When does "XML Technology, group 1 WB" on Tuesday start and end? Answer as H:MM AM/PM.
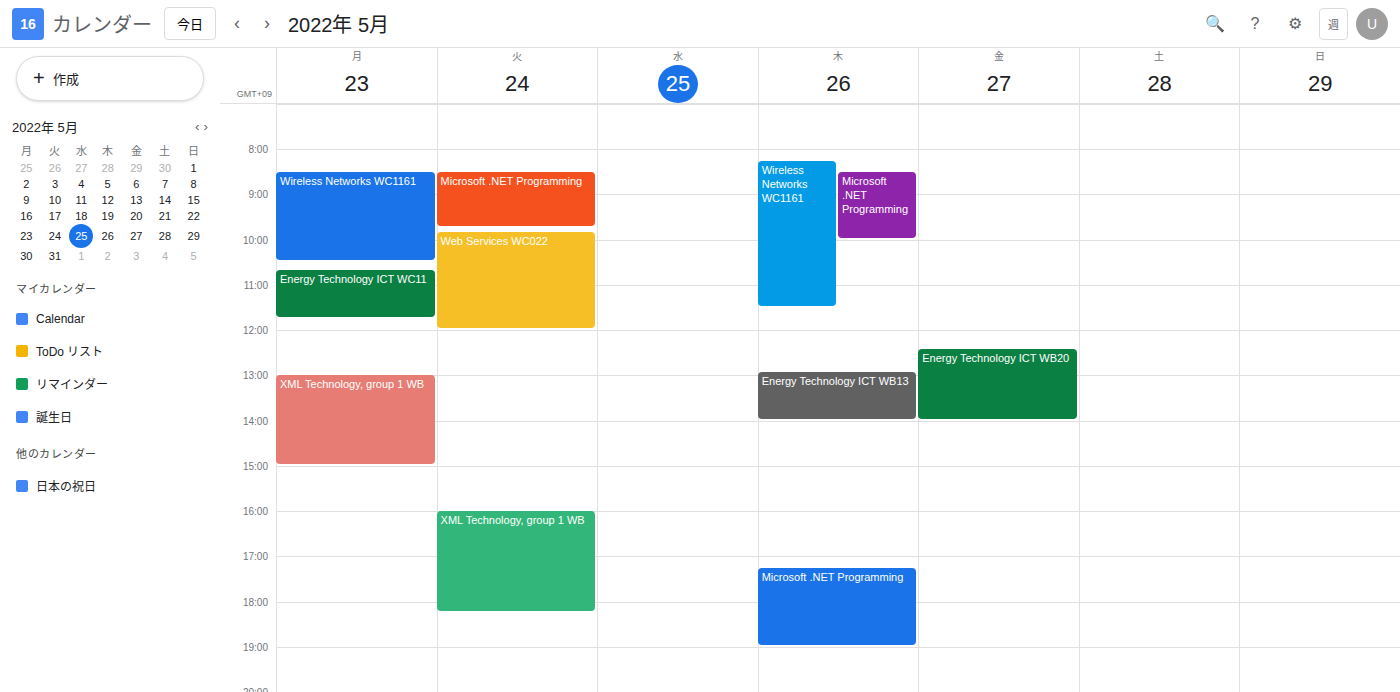
4:00 PM to 6:15 PM